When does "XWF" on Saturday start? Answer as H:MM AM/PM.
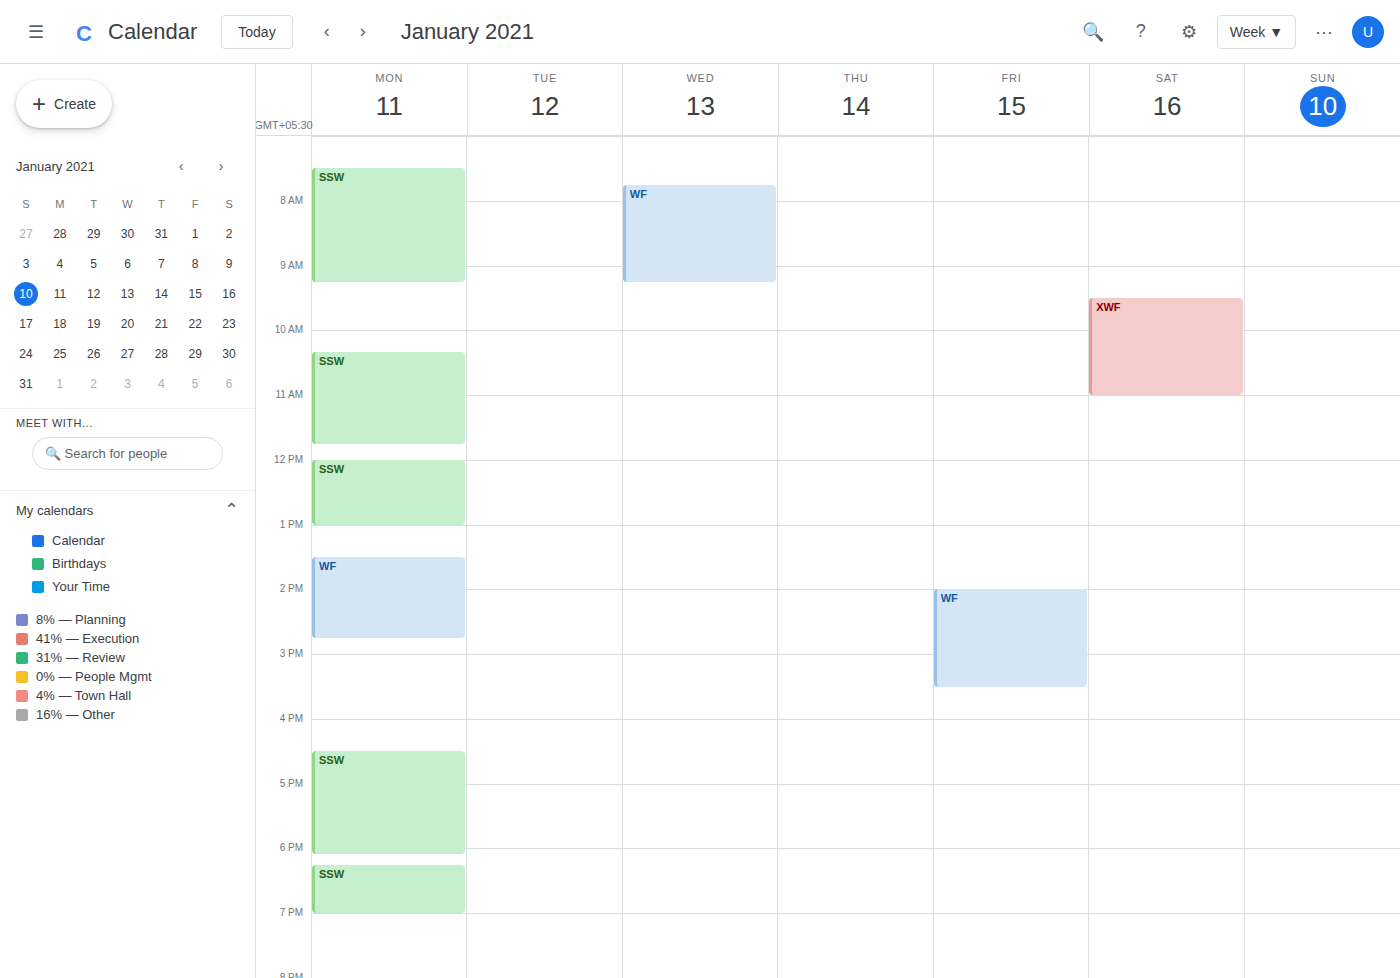
9:30 AM